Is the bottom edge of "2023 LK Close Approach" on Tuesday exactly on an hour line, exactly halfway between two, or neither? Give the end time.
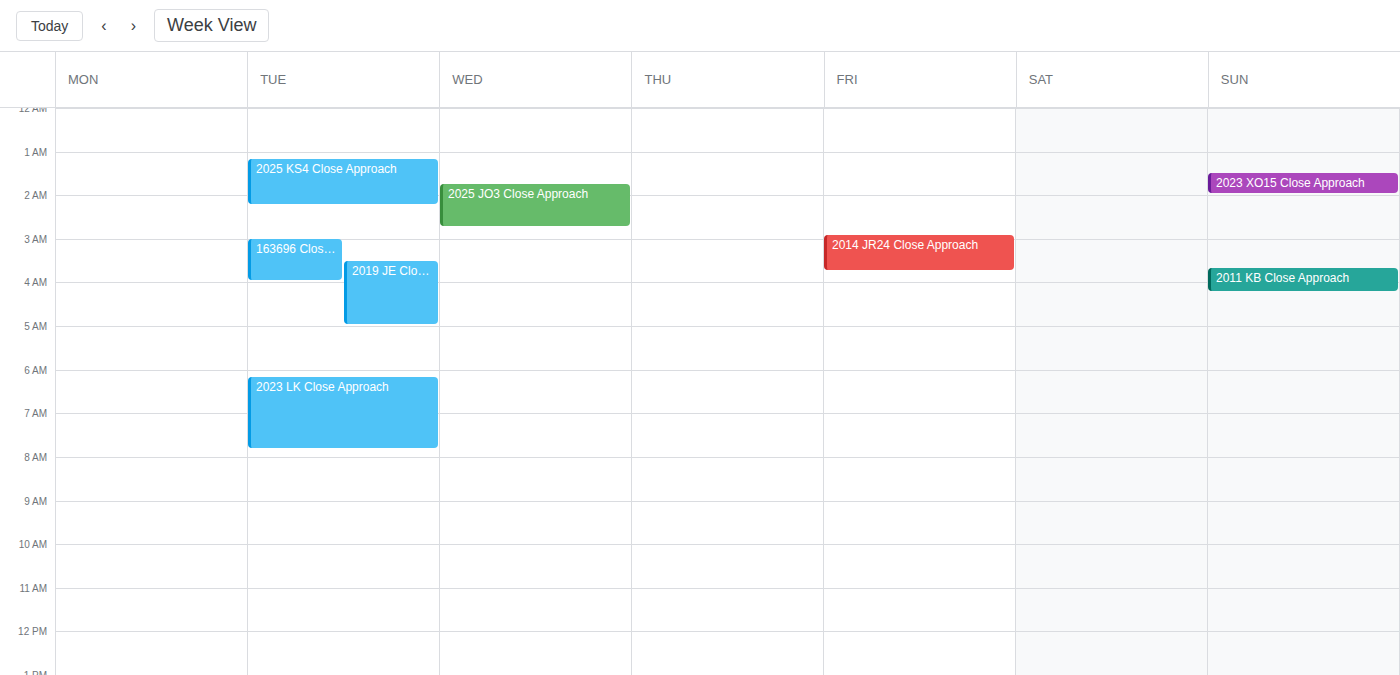
7:50 AM -- neither: 50 minutes below the 7 AM line and 10 minutes above the 8 AM line.